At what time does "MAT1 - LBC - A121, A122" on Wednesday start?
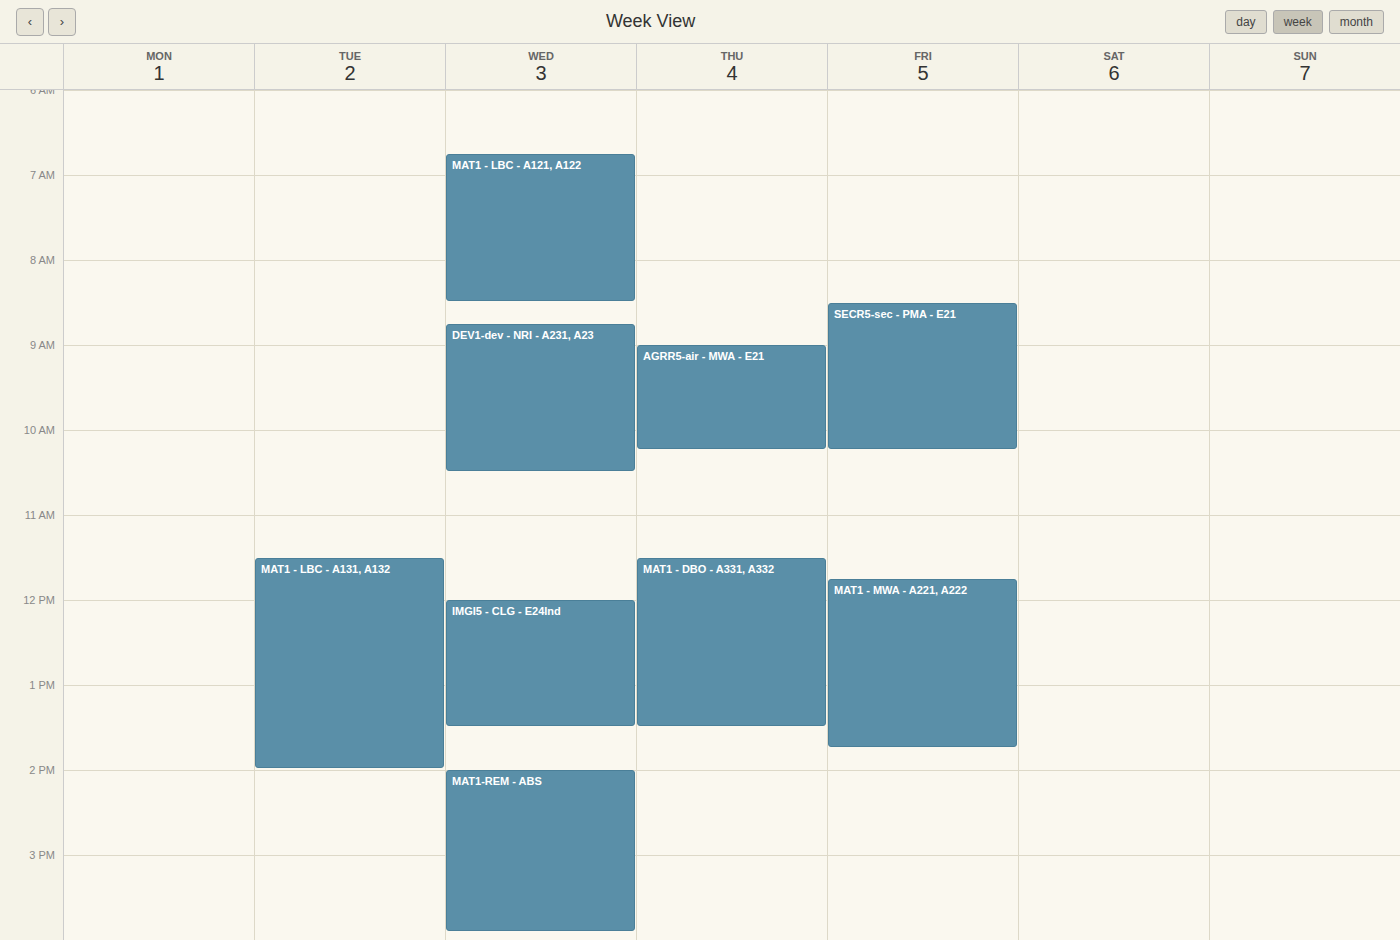
06:45